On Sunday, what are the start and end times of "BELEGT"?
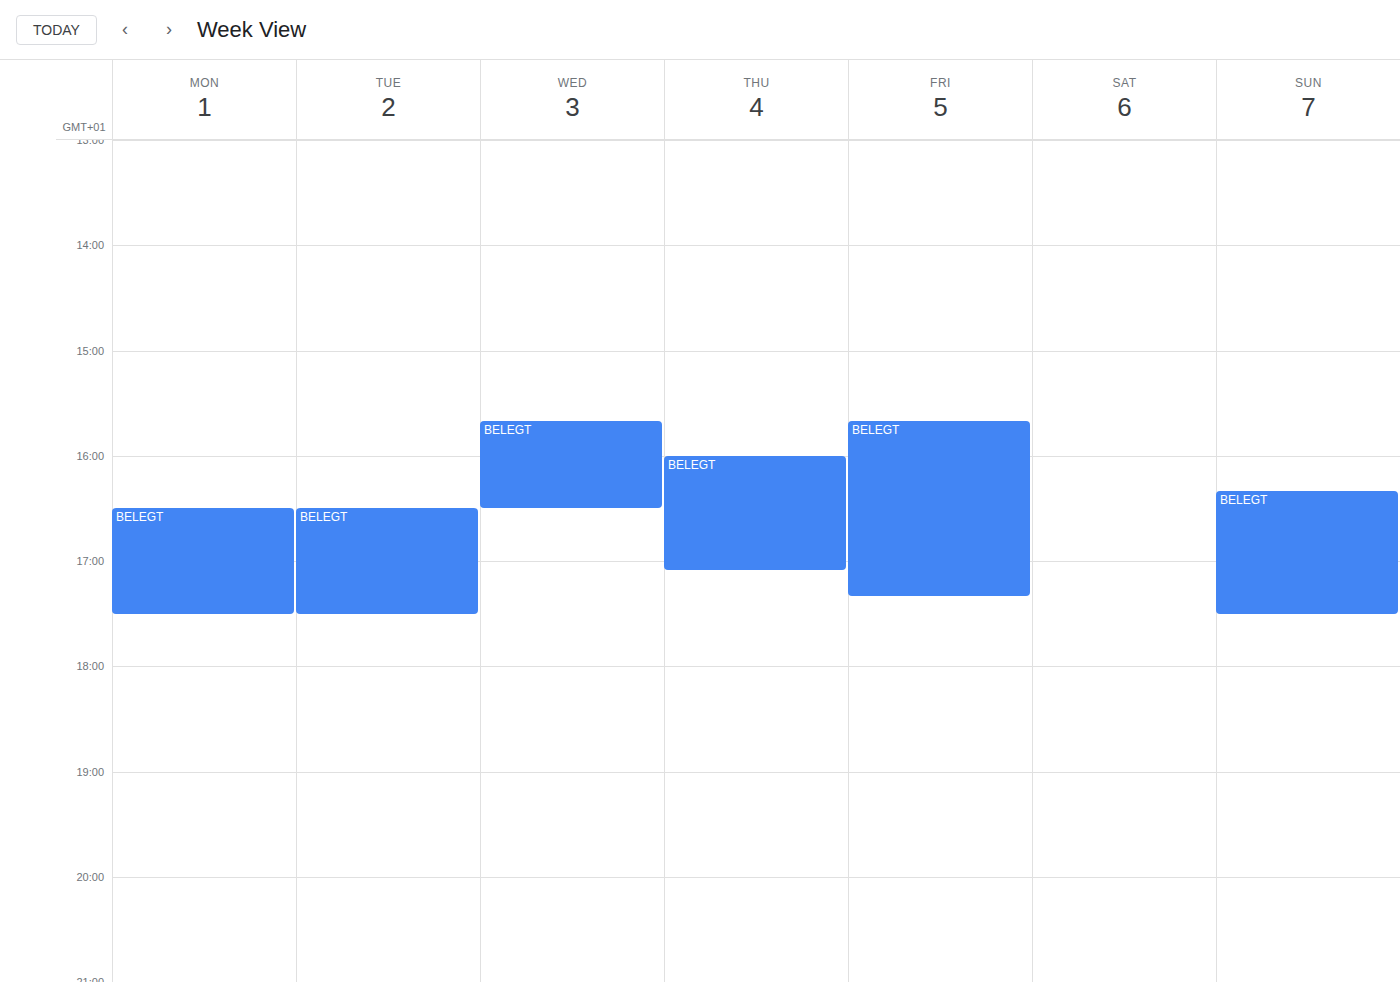
16:20 to 17:30